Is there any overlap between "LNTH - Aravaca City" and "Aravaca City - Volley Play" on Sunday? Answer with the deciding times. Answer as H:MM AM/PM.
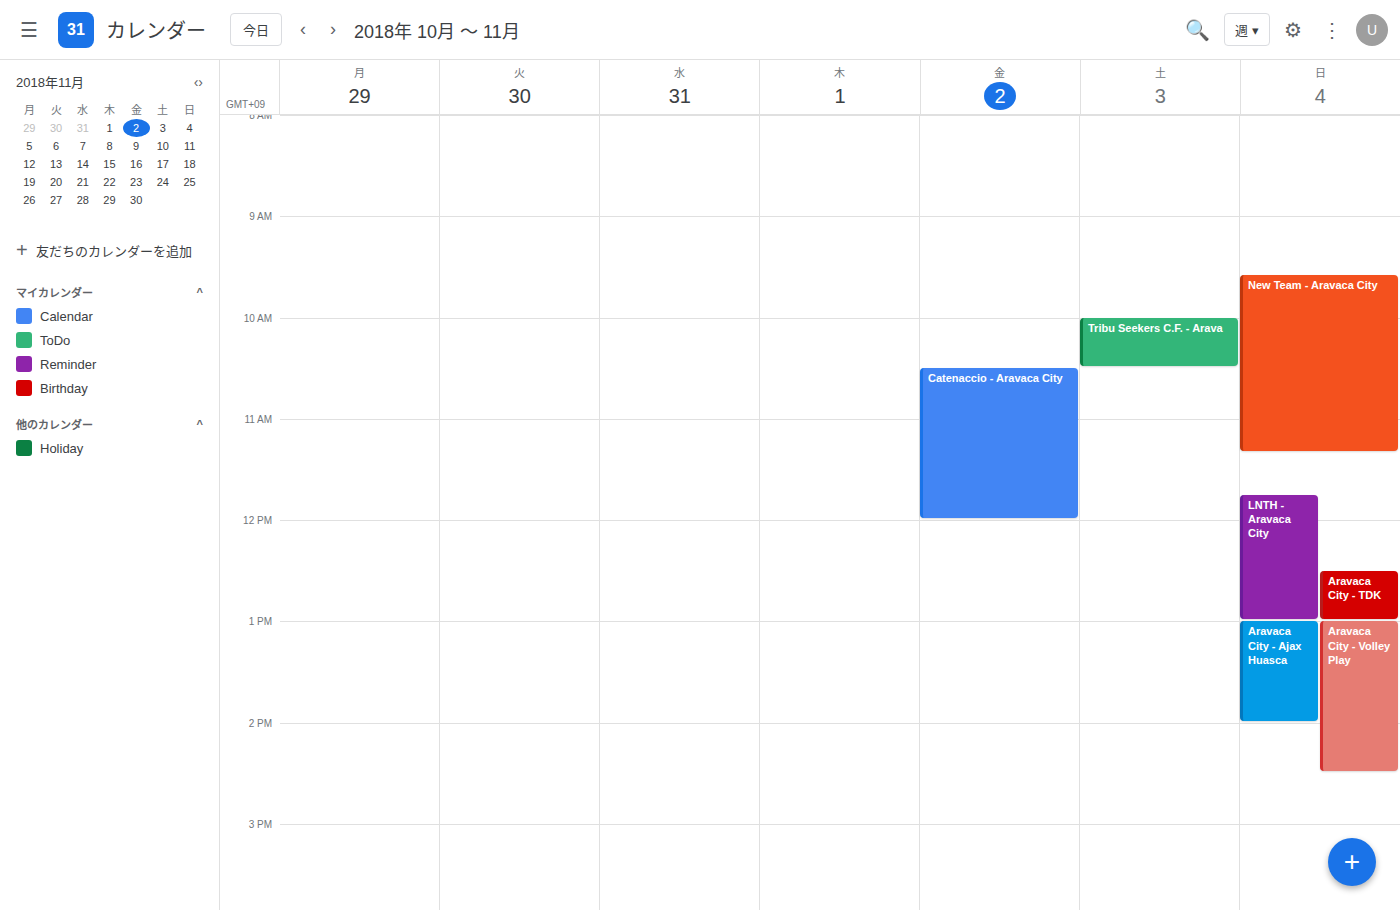
"LNTH - Aravaca City" ends at 1:00 PM, exactly when "Aravaca City - Volley Play" starts -- they touch but do not overlap.